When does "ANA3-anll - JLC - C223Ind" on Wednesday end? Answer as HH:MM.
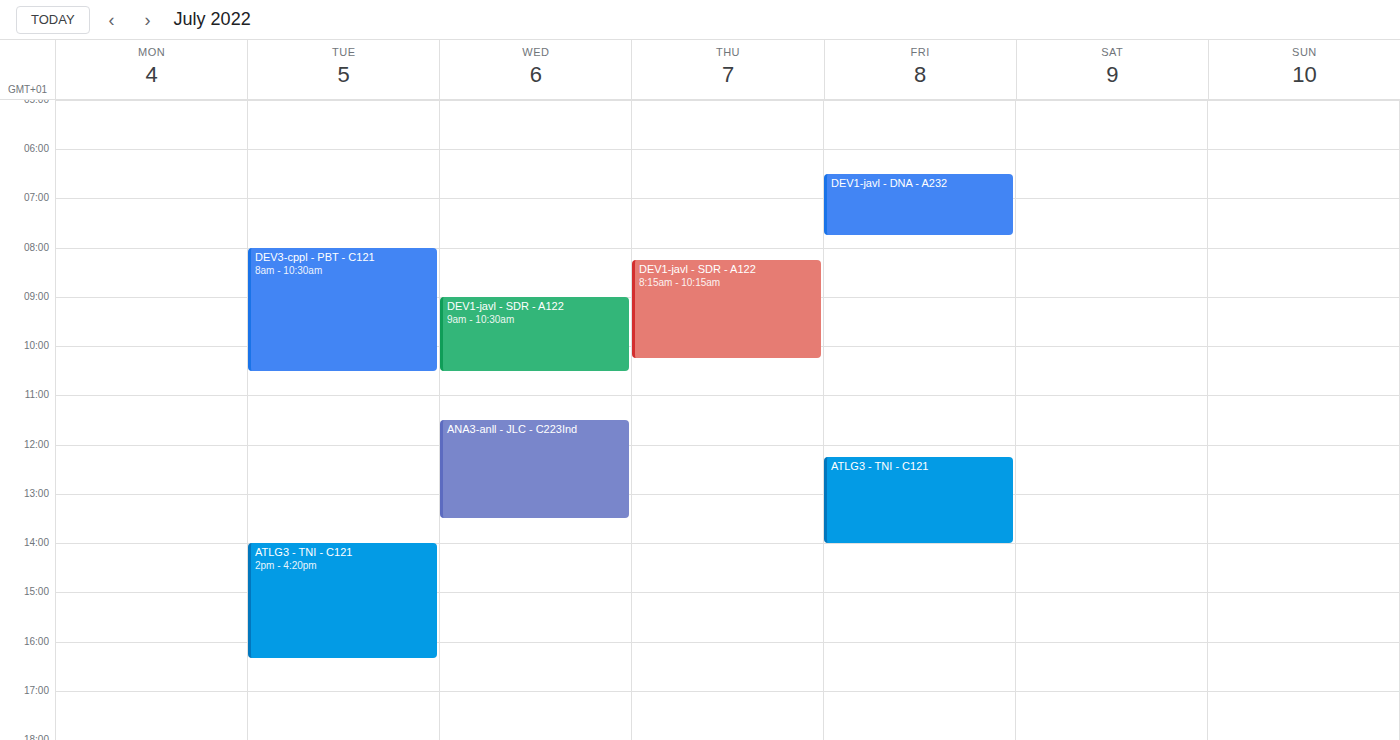
13:30